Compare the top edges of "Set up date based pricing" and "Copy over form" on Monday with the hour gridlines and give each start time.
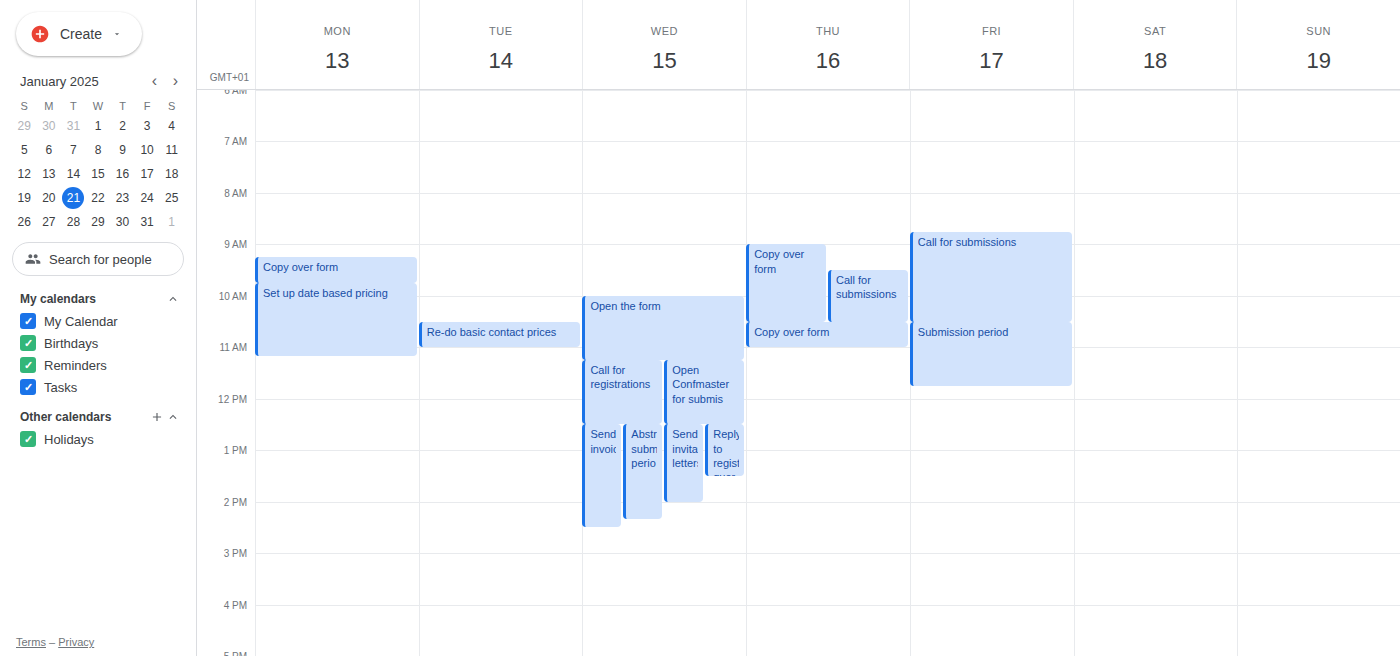
"Set up date based pricing": 9:45 AM, neither: three quarters of the way from the 9 AM line to the 10 AM line. "Copy over form": 9:15 AM, neither: a quarter of the way from the 9 AM line to the 10 AM line.